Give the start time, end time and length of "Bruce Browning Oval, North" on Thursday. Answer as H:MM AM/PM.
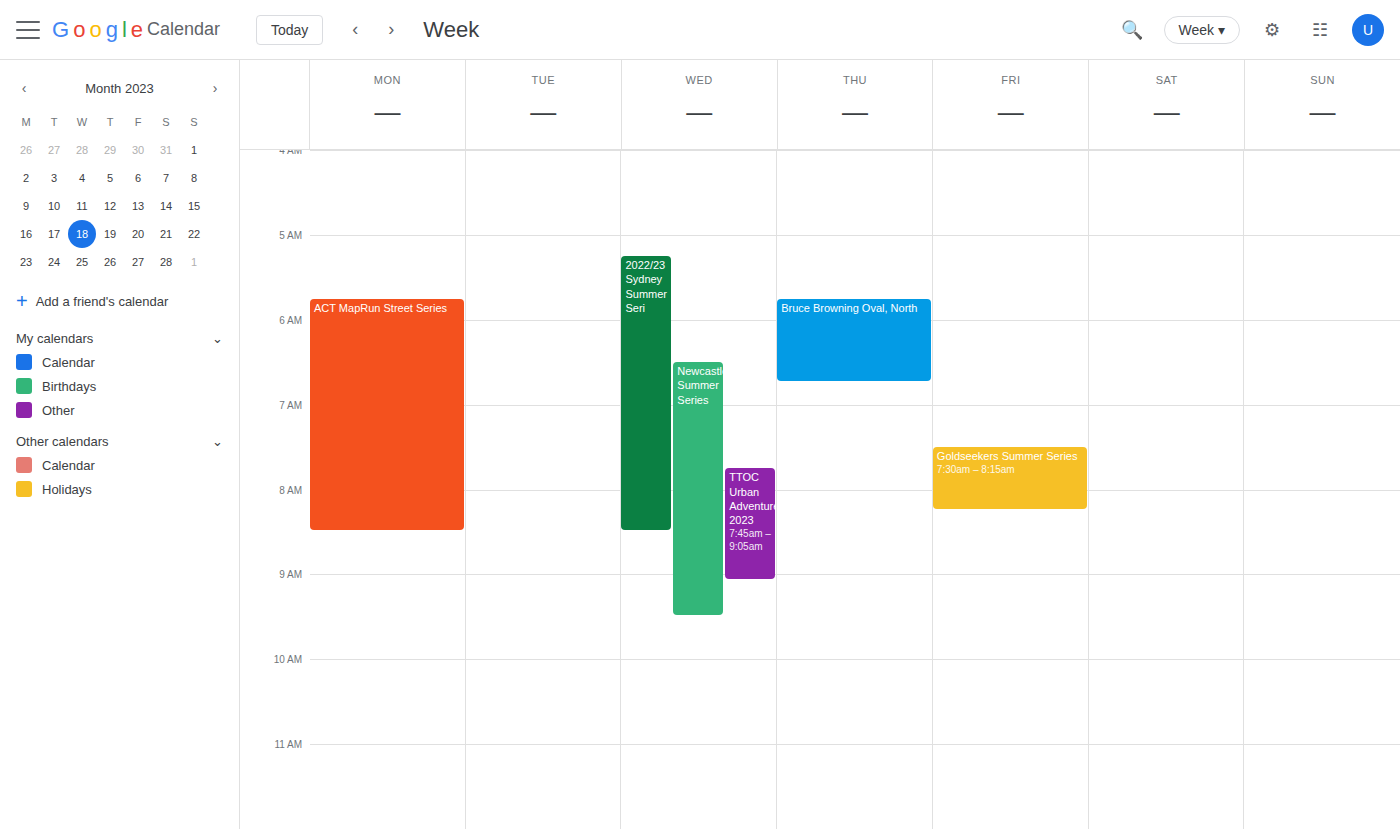
5:45 AM to 6:45 AM, 1 hour